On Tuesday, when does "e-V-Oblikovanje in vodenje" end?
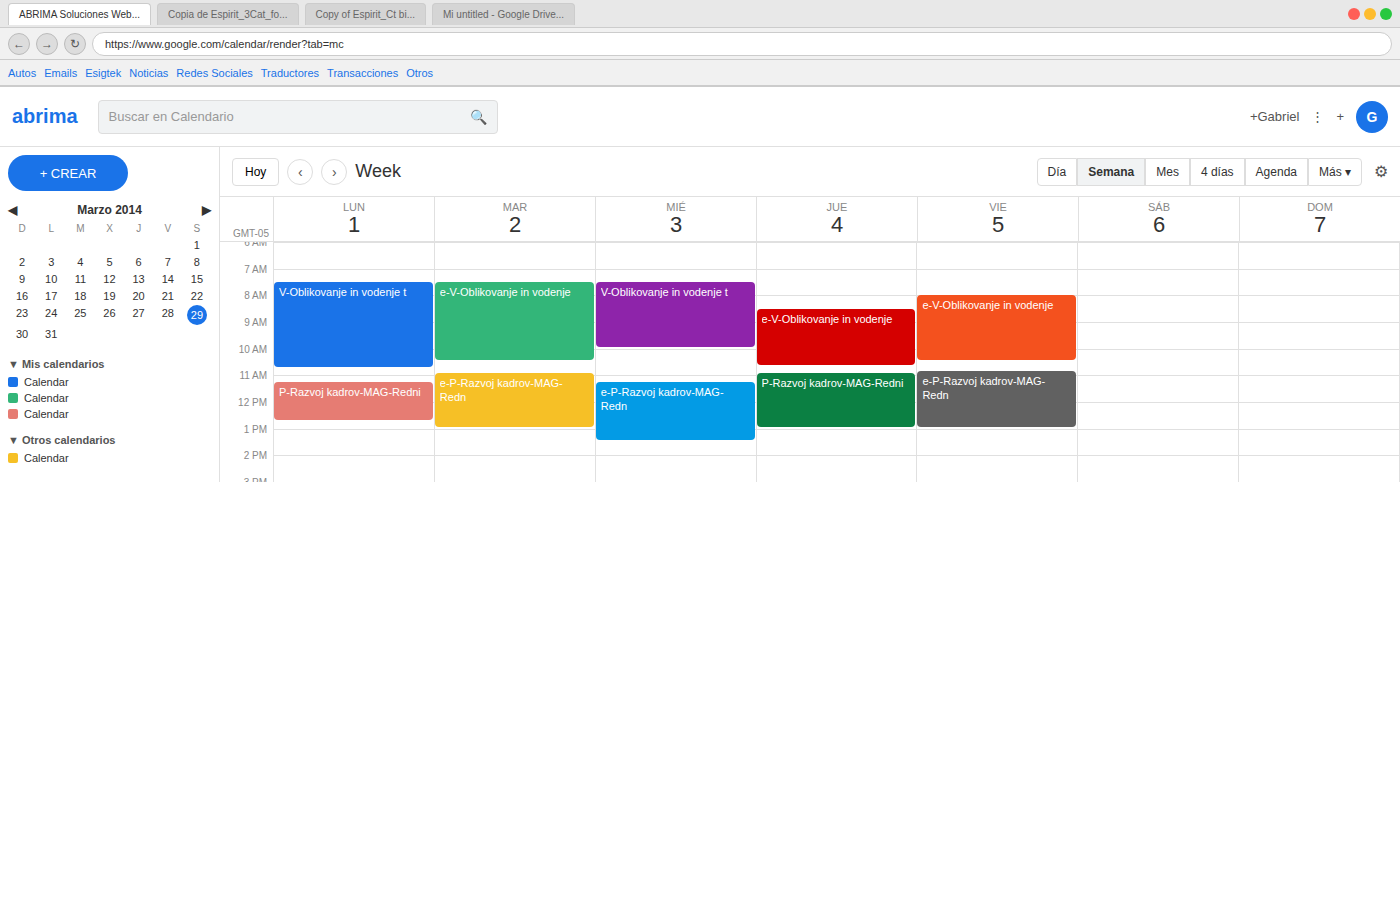
10:30 AM